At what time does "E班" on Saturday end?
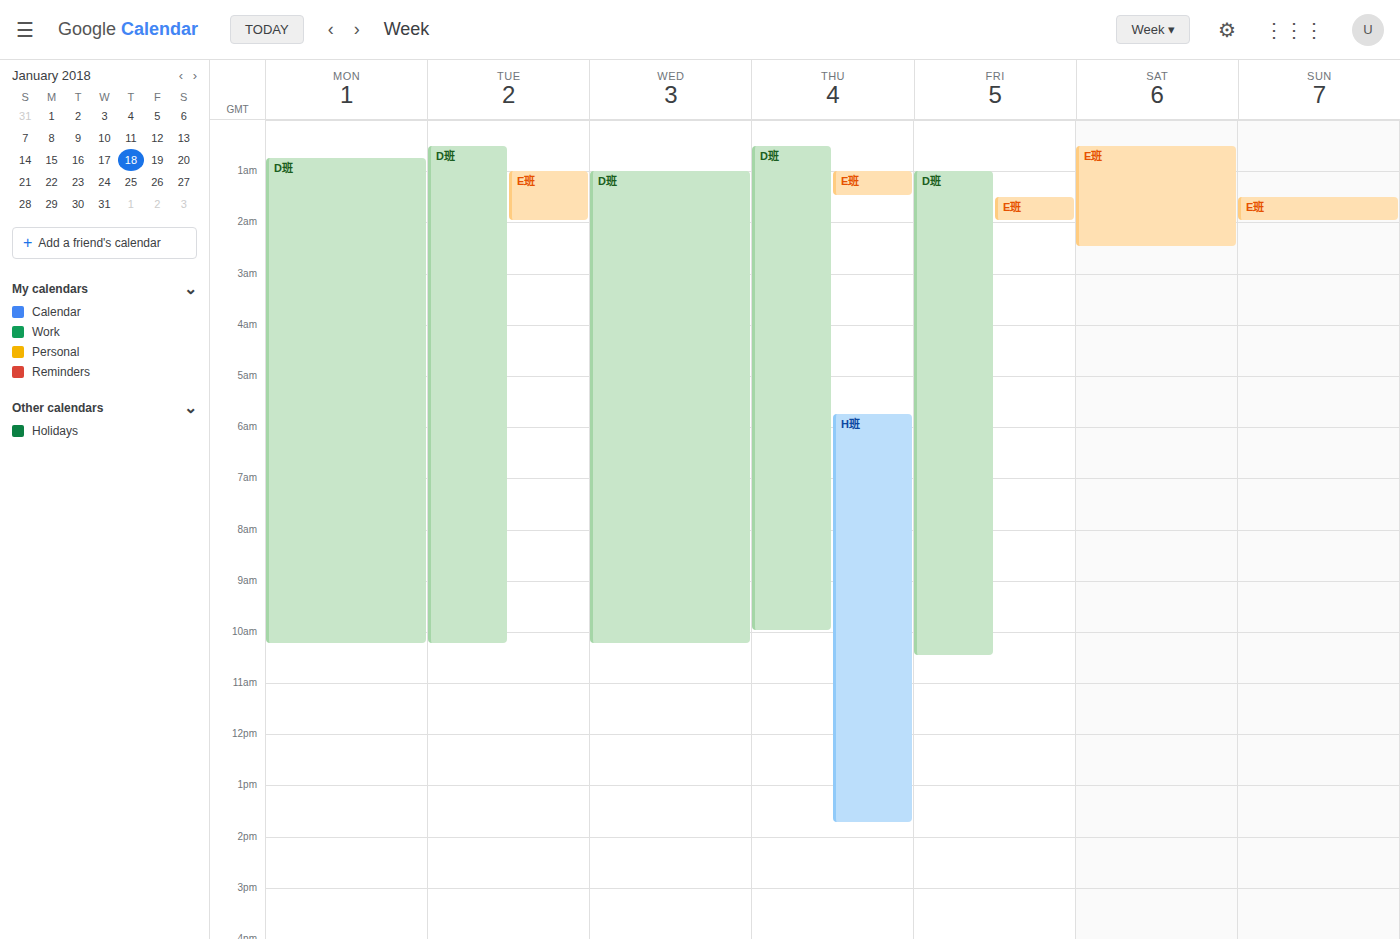
2:30 AM